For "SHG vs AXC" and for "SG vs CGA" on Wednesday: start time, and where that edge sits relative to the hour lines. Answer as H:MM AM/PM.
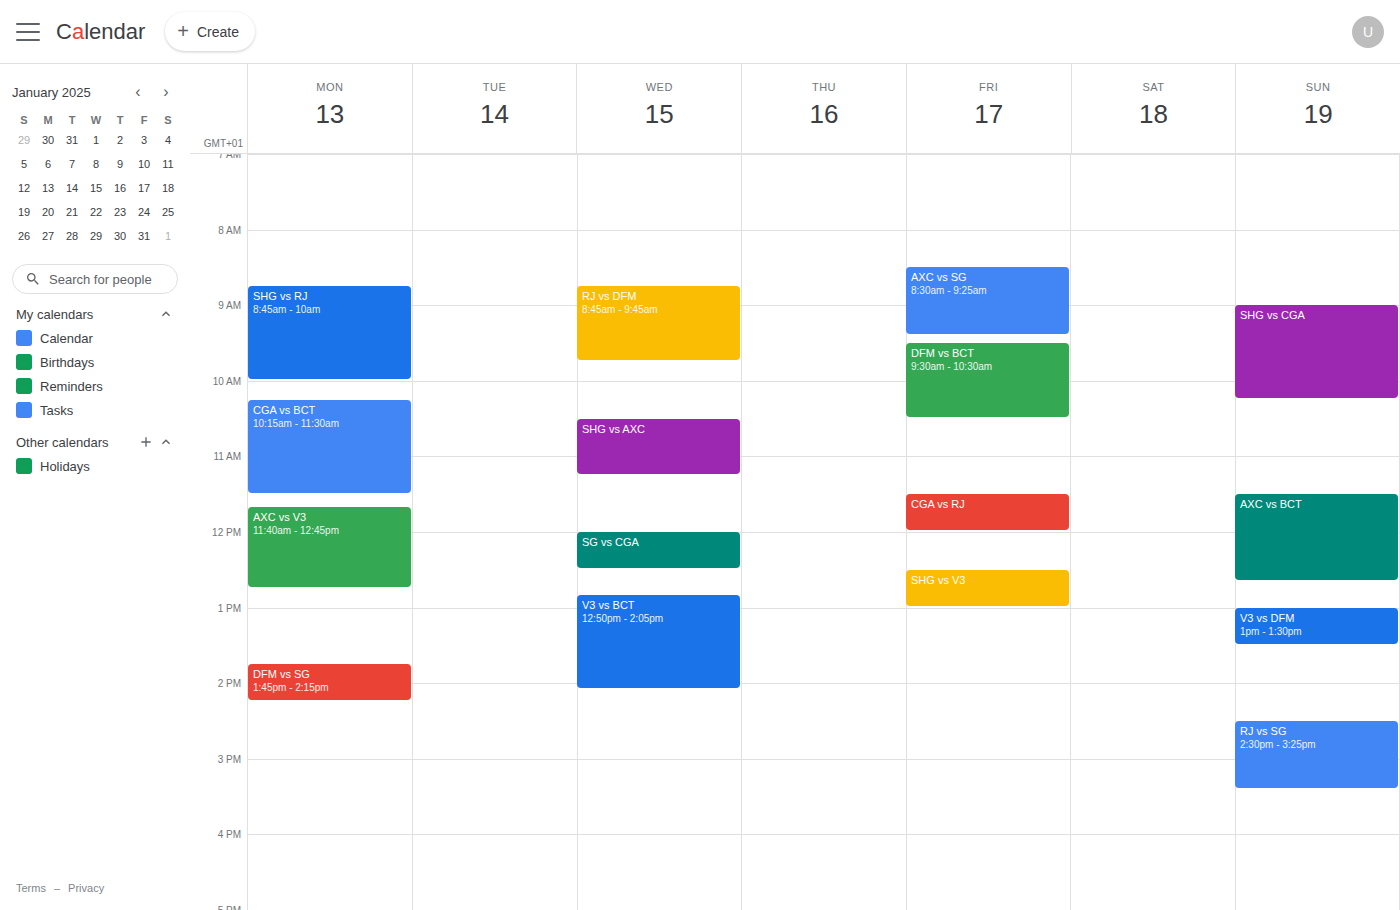
"SHG vs AXC": 10:30 AM, halfway between the 10 AM and 11 AM lines. "SG vs CGA": 12:00 PM, exactly on the 12 PM line.